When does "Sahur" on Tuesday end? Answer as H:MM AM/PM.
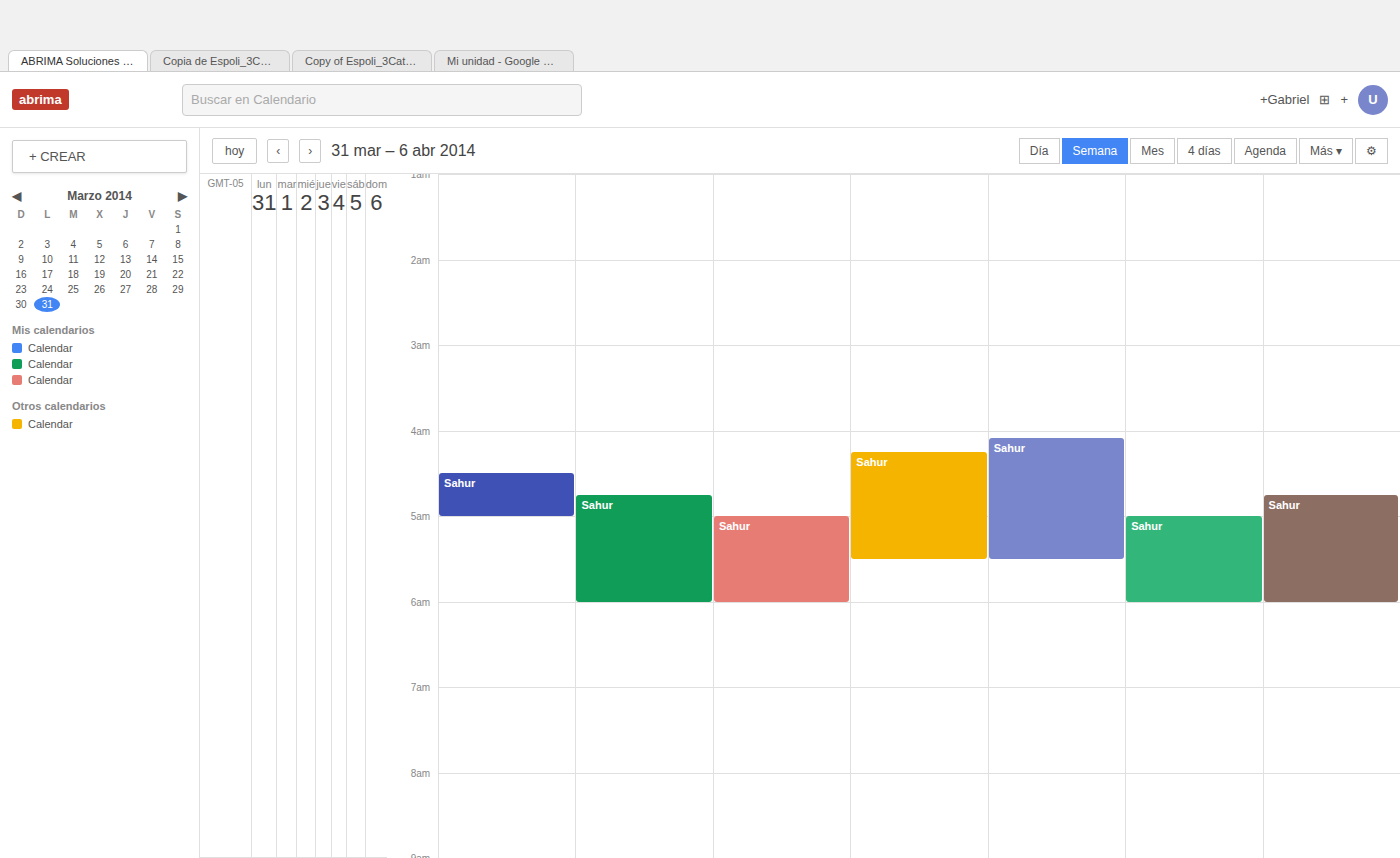
6:00 AM